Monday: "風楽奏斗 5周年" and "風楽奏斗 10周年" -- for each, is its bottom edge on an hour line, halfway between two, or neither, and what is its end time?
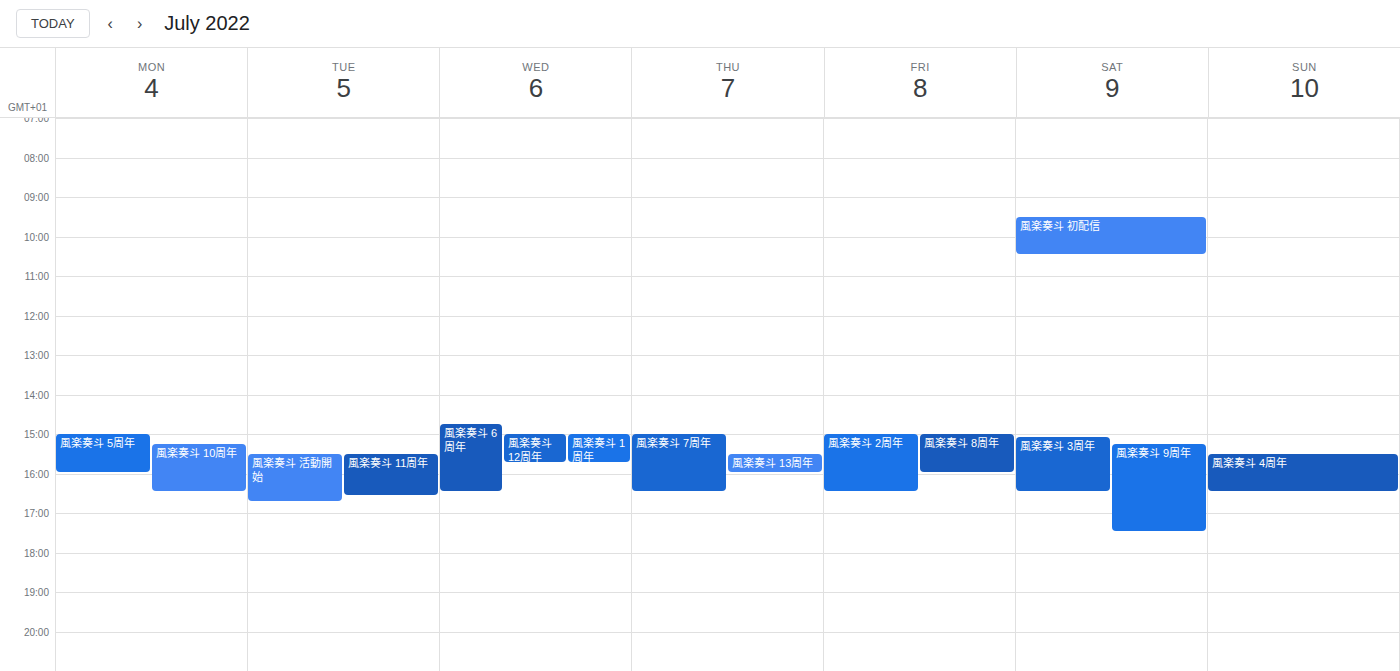
"風楽奏斗 5周年": 4:00 PM, exactly on the 4 PM line. "風楽奏斗 10周年": 4:30 PM, halfway between the 4 PM and 5 PM lines.